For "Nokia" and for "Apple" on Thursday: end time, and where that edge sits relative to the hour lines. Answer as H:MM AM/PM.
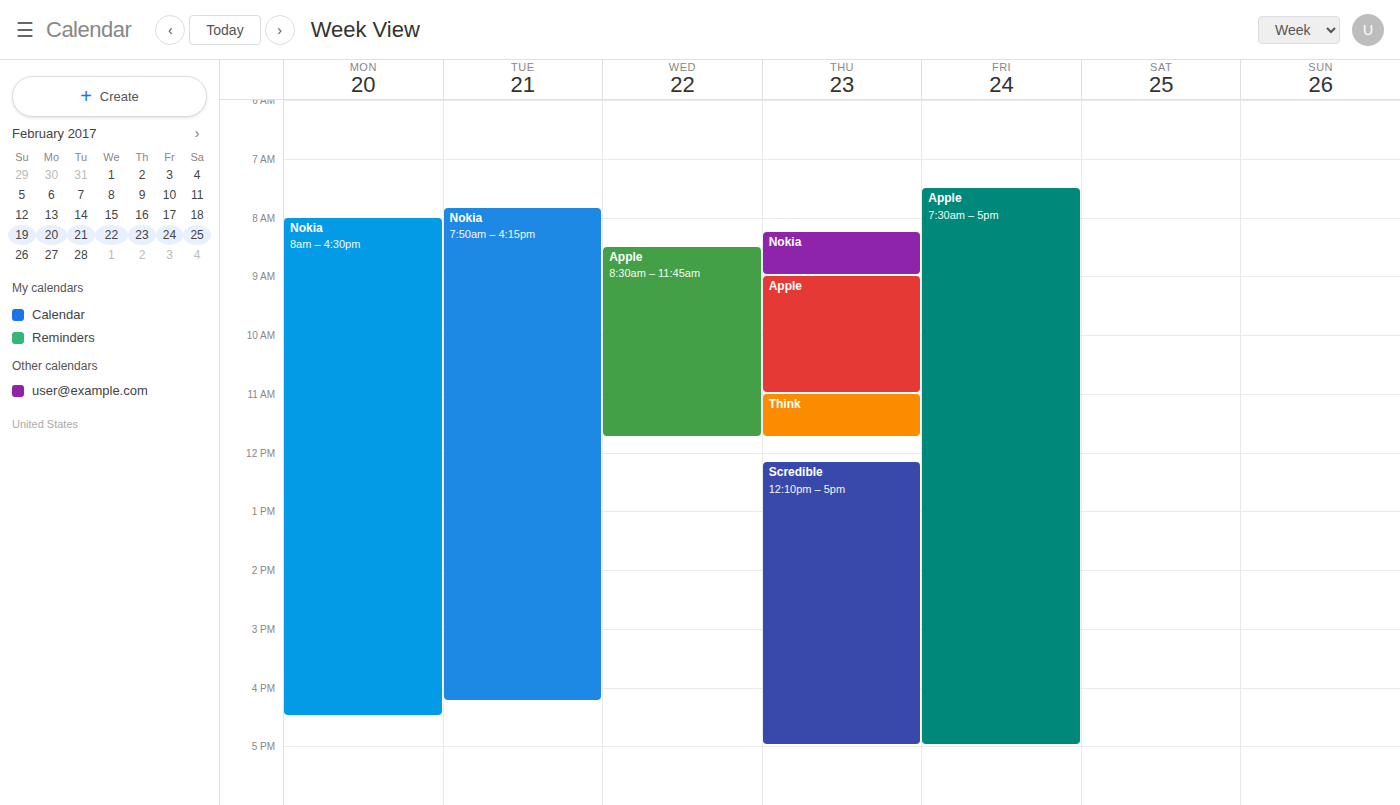
"Nokia": 9:00 AM, exactly on the 9 AM line. "Apple": 11:00 AM, exactly on the 11 AM line.